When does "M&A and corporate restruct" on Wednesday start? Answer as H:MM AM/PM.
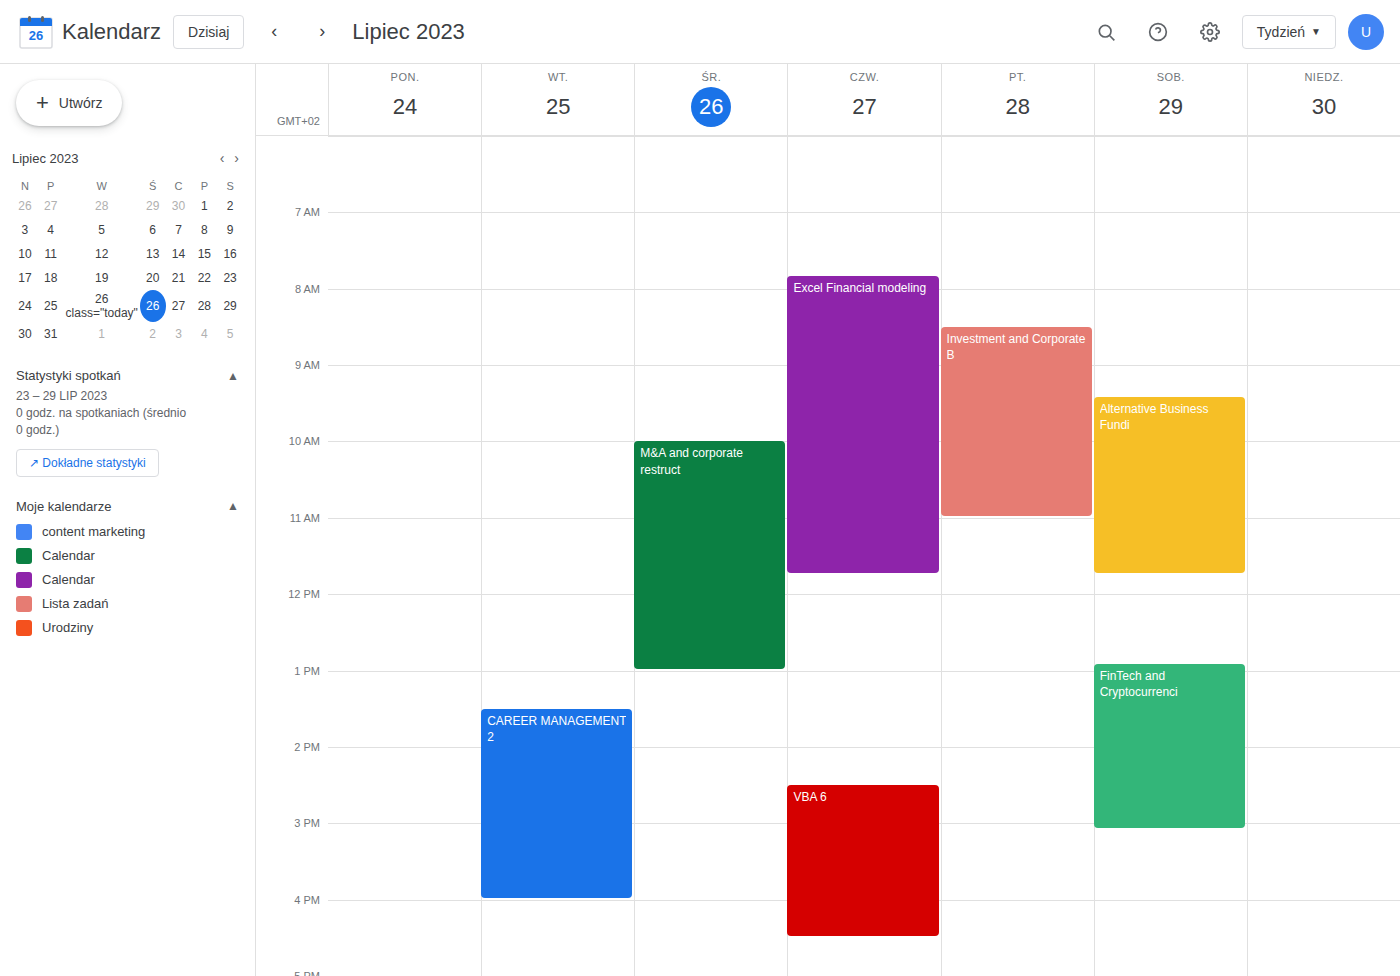
10:00 AM